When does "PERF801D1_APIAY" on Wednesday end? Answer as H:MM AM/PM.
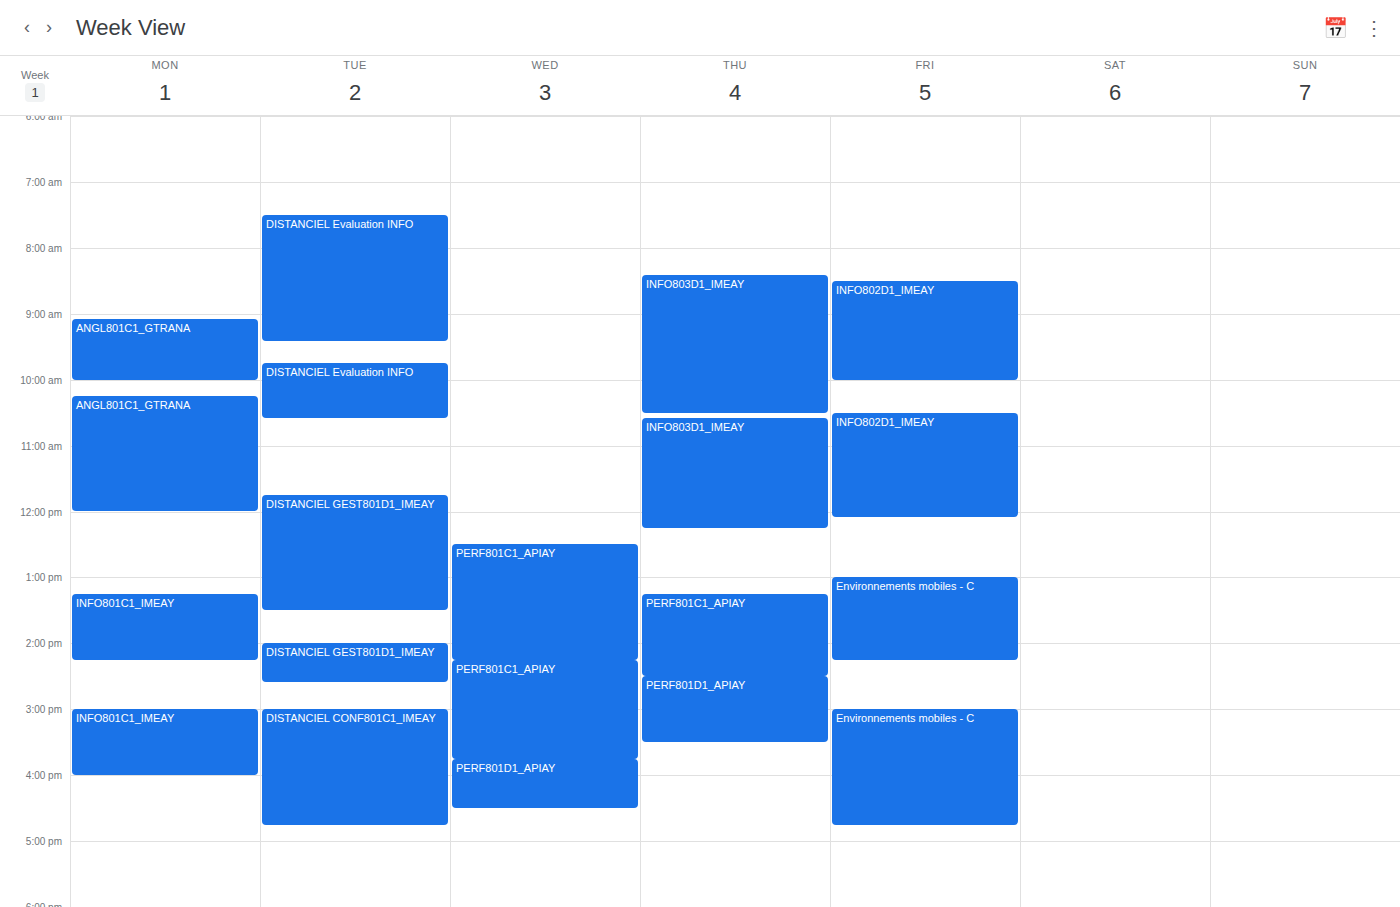
4:30 PM